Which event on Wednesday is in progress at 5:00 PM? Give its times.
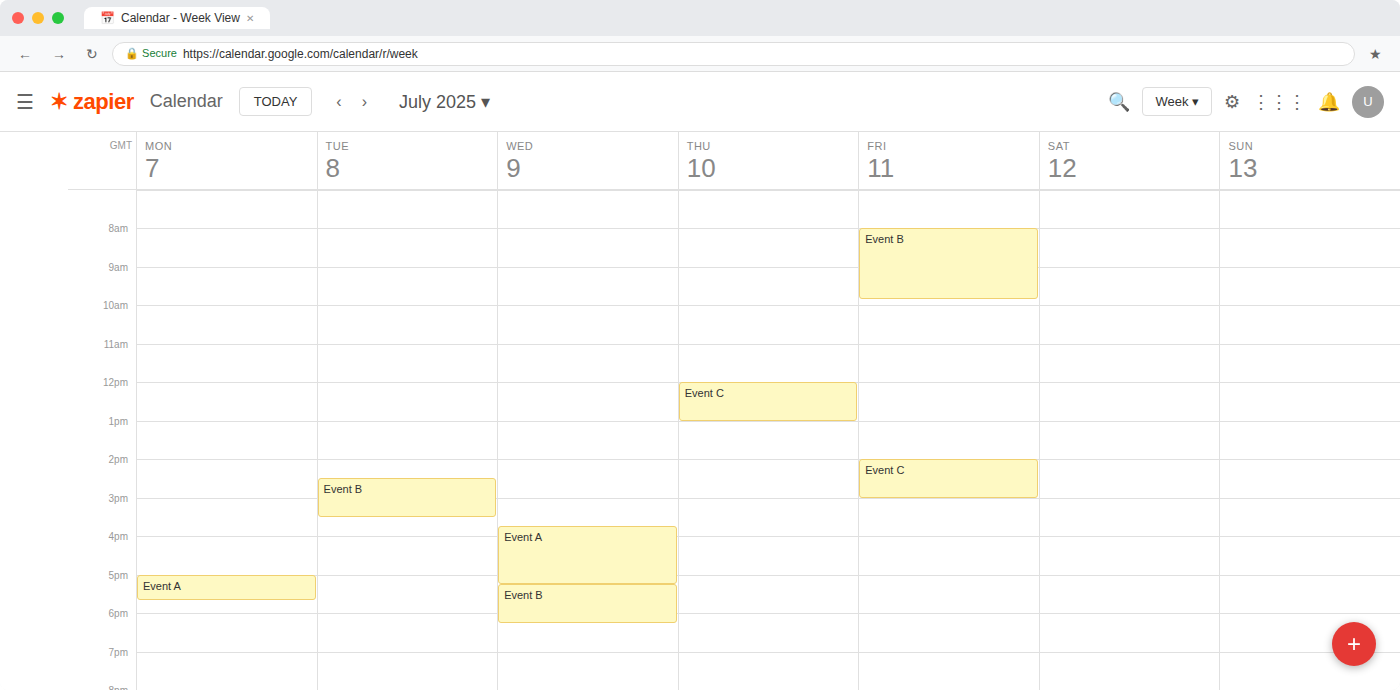
"Event A", 3:45 PM to 5:15 PM